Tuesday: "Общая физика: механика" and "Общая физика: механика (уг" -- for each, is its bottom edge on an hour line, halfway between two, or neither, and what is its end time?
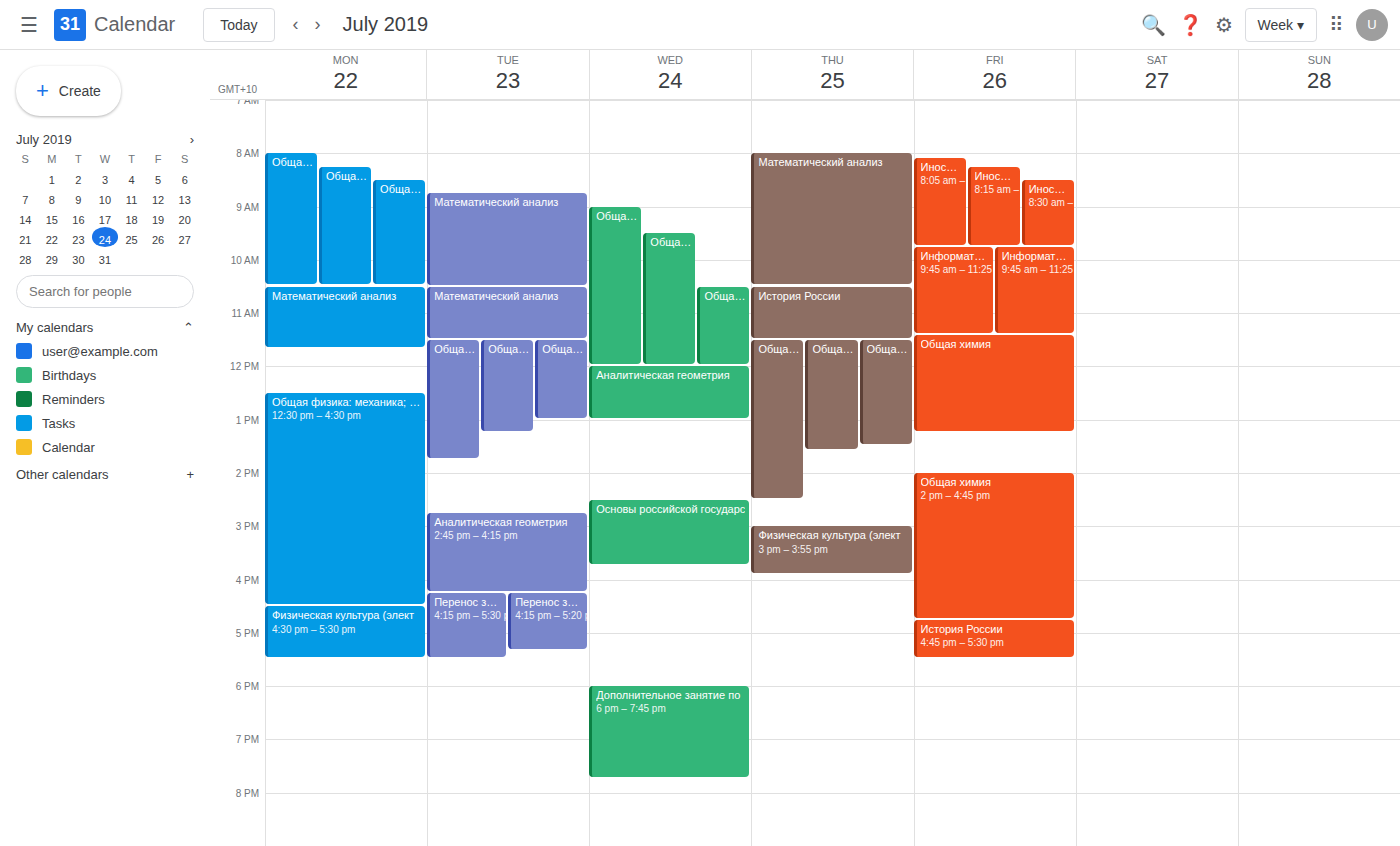
"Общая физика: механика": 1:15 PM, neither: a quarter of the way from the 1 PM line to the 2 PM line. "Общая физика: механика (уг": 1:45 PM, neither: three quarters of the way from the 1 PM line to the 2 PM line.